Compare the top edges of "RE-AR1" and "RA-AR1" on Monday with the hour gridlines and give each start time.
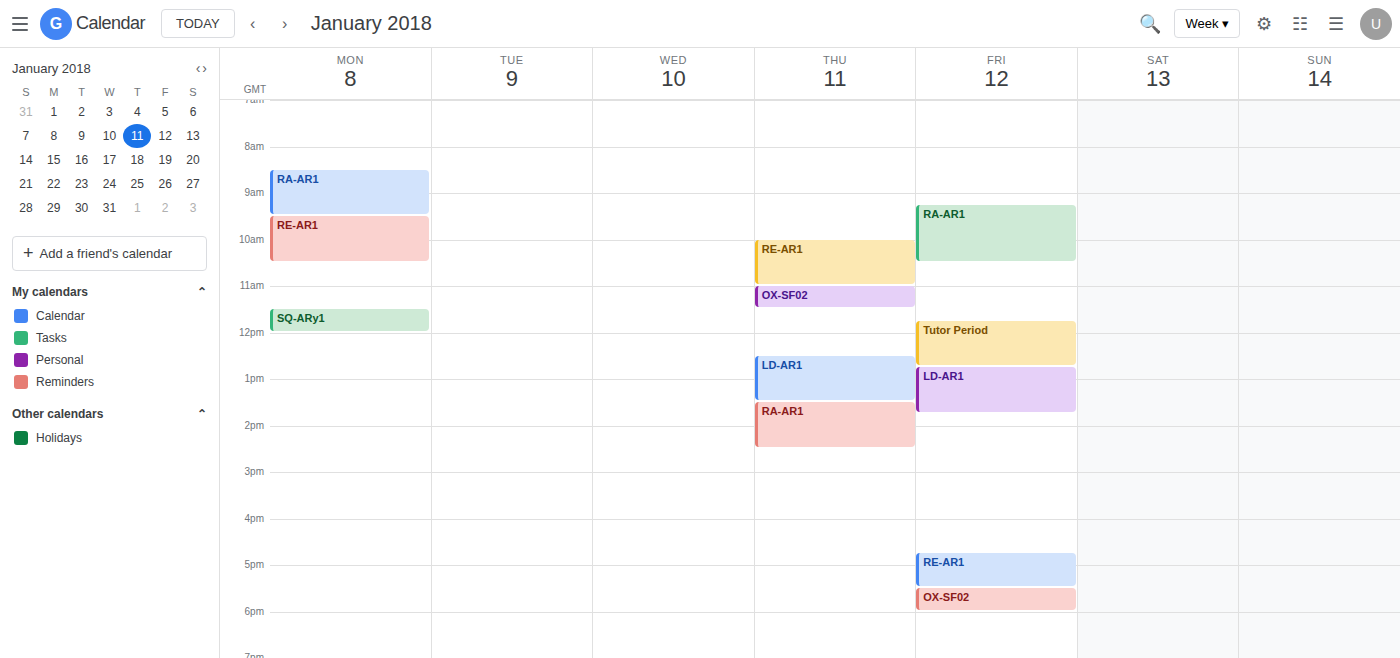
"RE-AR1": 9:30 AM, halfway between the 9 AM and 10 AM lines. "RA-AR1": 8:30 AM, halfway between the 8 AM and 9 AM lines.